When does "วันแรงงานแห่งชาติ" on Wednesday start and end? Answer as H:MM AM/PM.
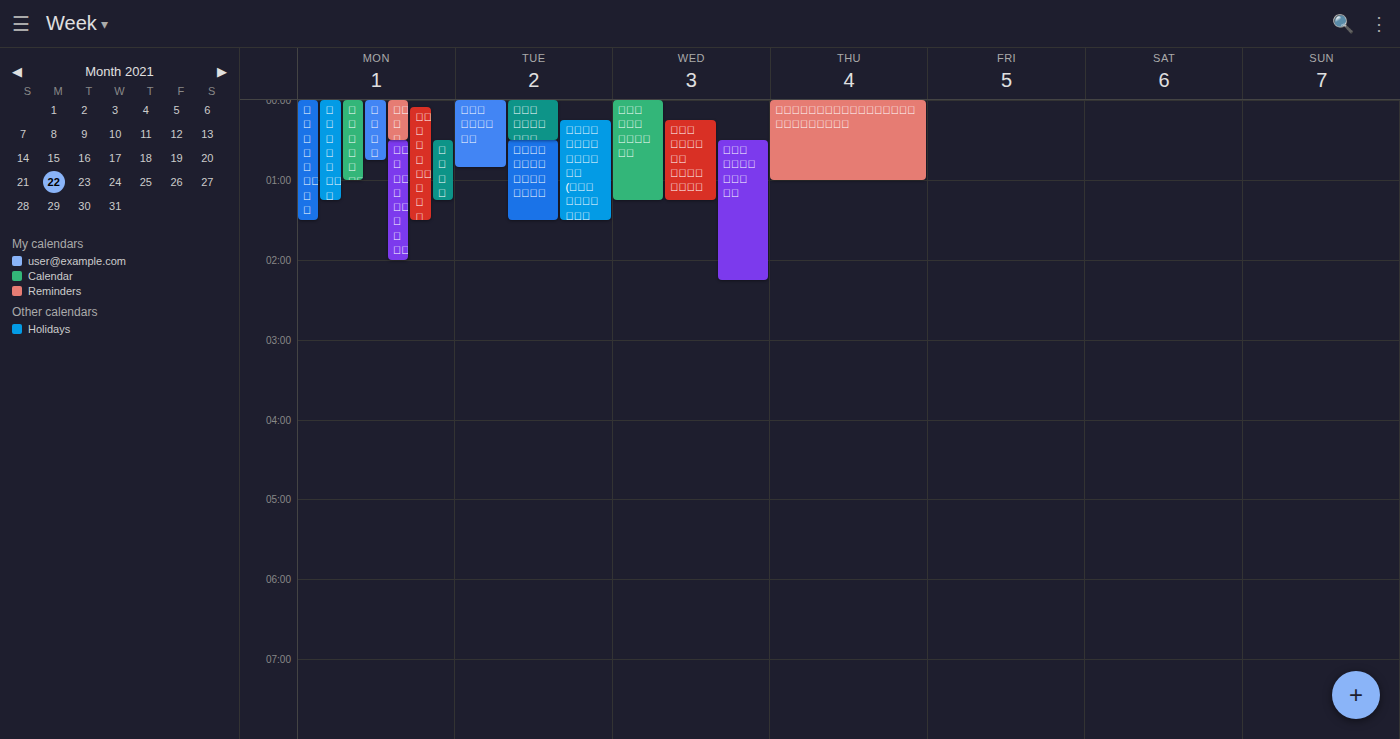
12:15 AM to 1:15 AM